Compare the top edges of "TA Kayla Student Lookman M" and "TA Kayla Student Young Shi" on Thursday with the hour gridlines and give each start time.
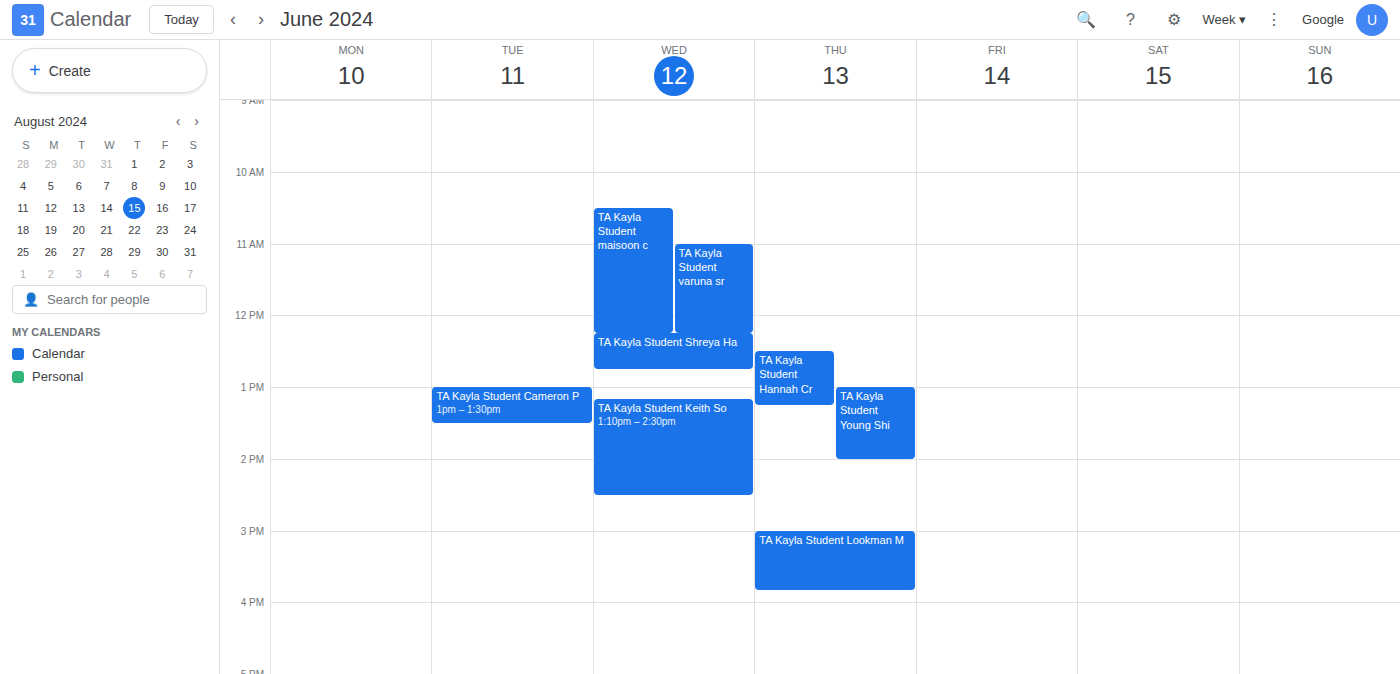
"TA Kayla Student Lookman M": 3:00 PM, exactly on the 3 PM line. "TA Kayla Student Young Shi": 1:00 PM, exactly on the 1 PM line.